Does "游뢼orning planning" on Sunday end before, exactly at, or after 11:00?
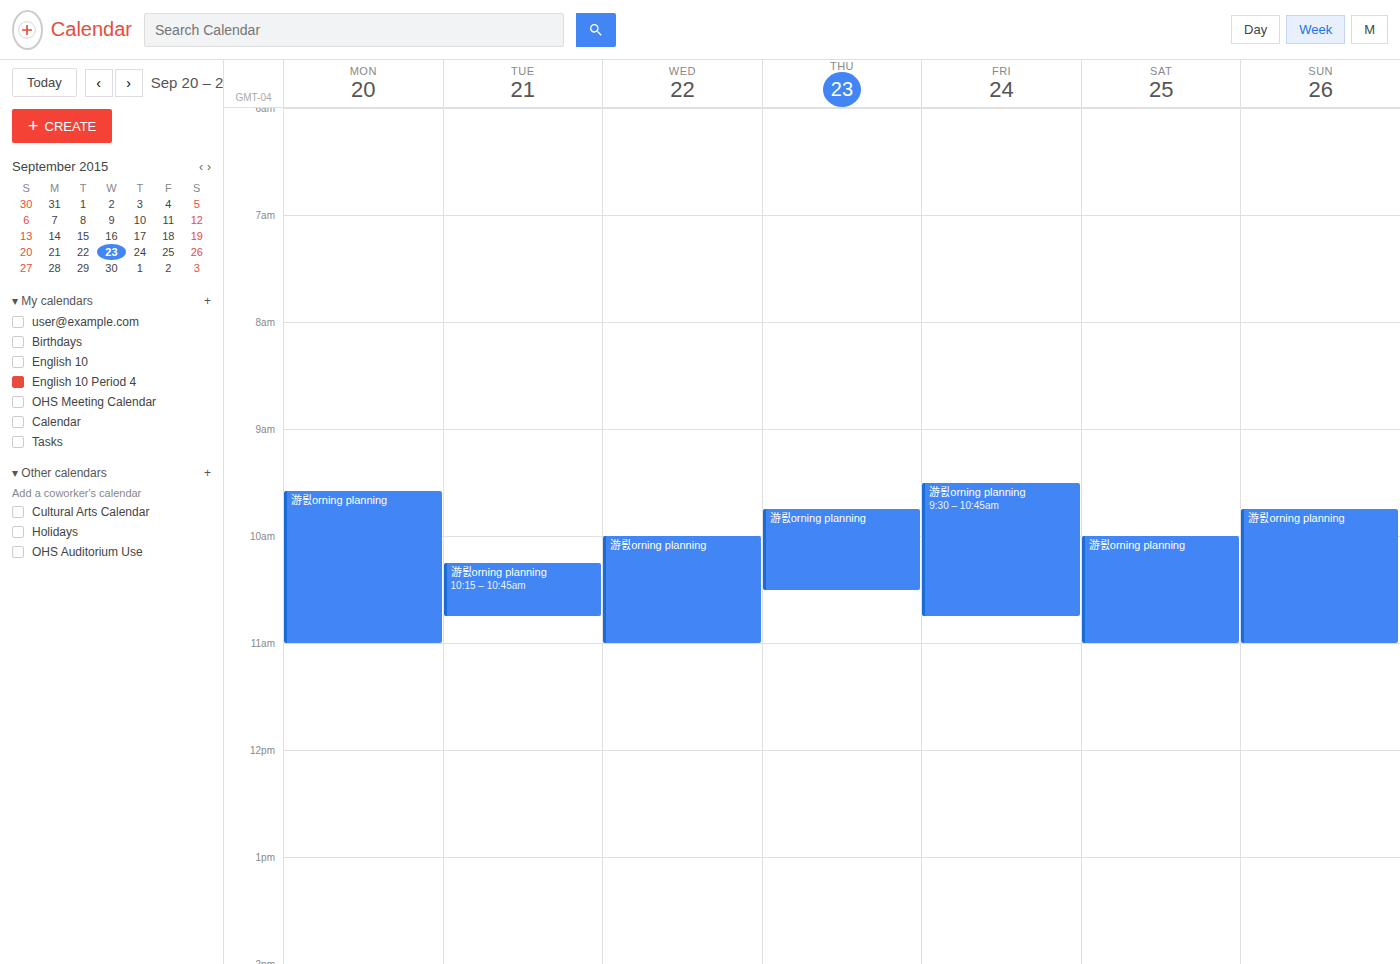
11:00 -- exactly at 11:00, on the 11:00 line.